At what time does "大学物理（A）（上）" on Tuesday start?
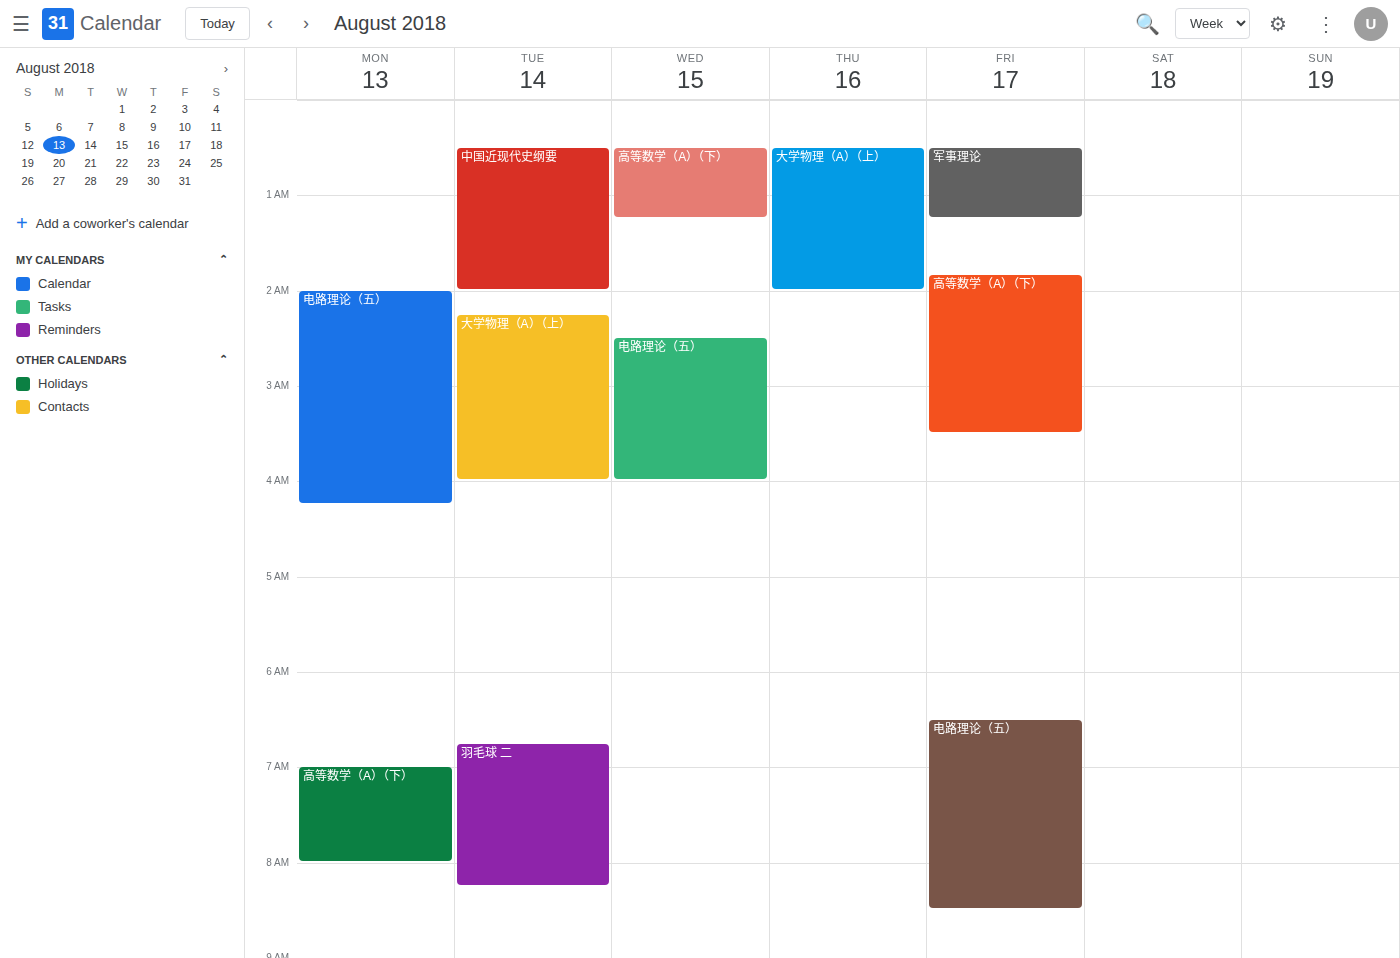
2:15 AM